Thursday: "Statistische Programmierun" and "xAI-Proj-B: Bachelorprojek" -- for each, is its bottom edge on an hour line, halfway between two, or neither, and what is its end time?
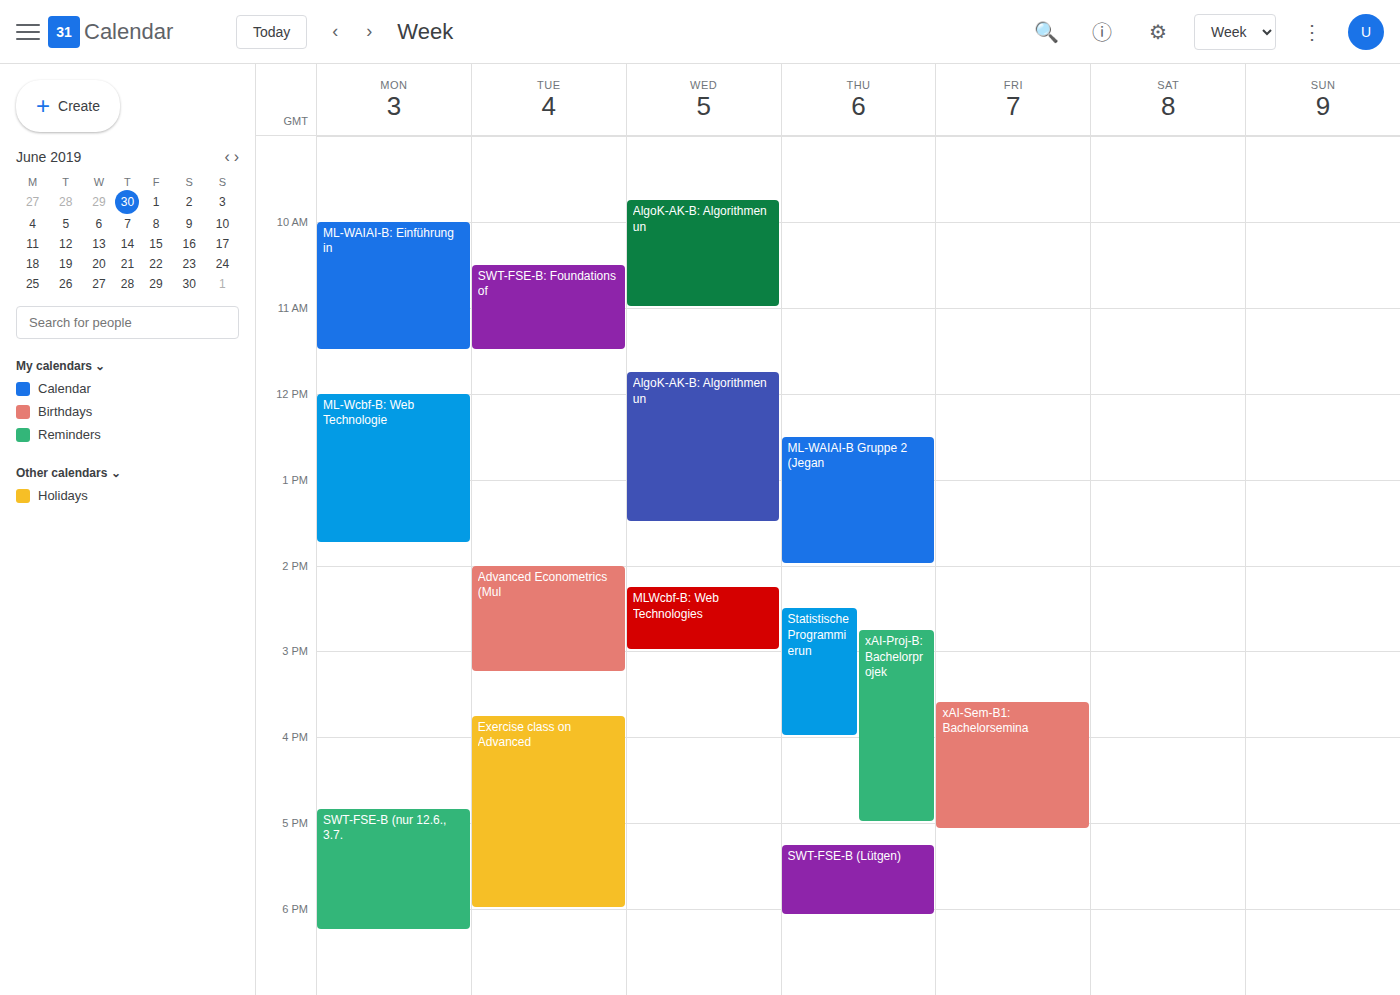
"Statistische Programmierun": 4:00 PM, exactly on the 4 PM line. "xAI-Proj-B: Bachelorprojek": 5:00 PM, exactly on the 5 PM line.